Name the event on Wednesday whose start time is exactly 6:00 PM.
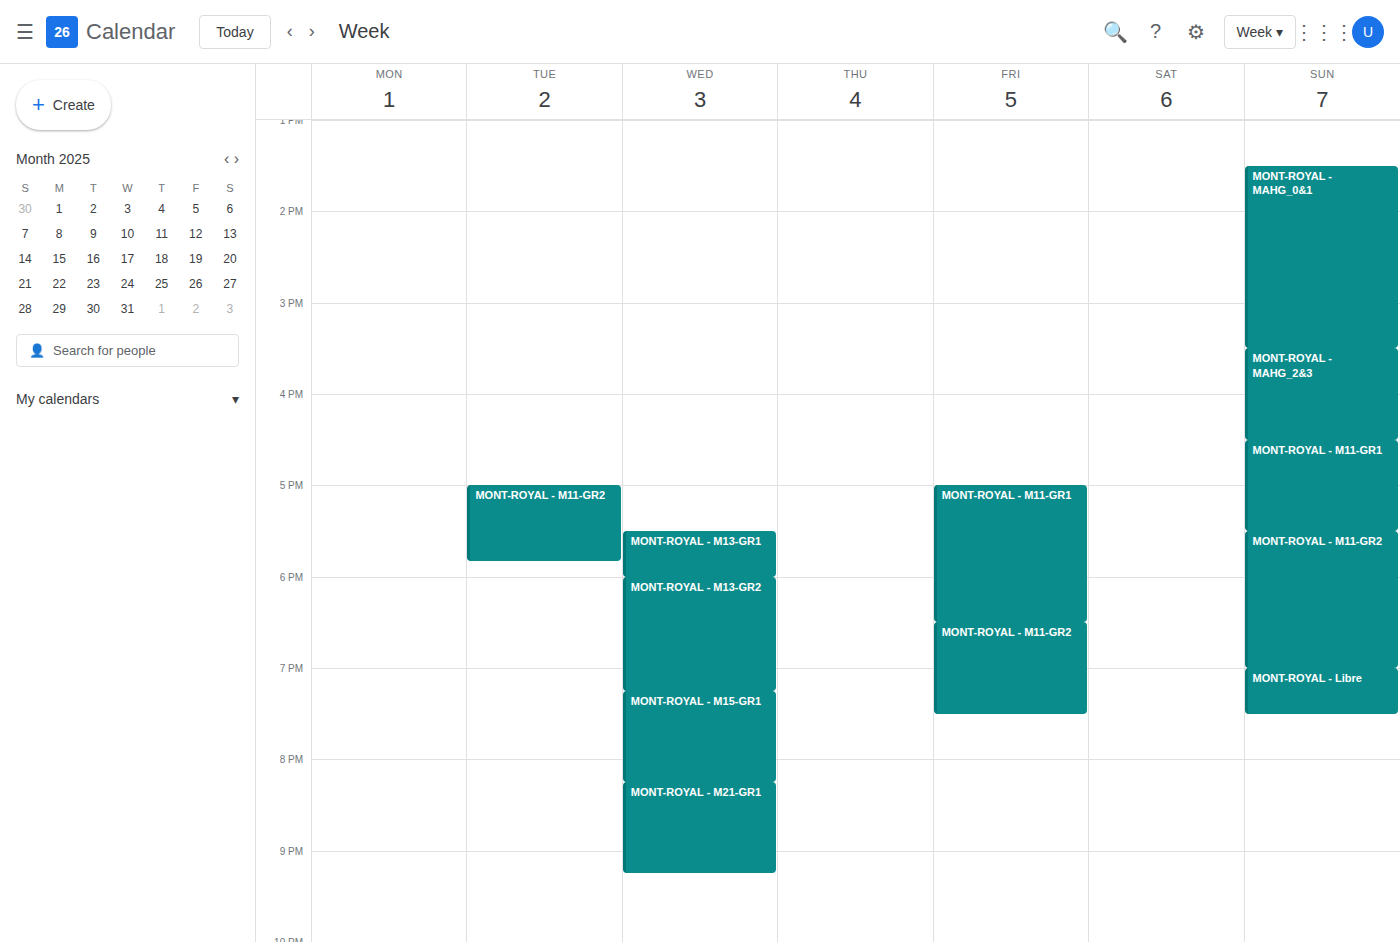
"MONT-ROYAL - M13-GR2"